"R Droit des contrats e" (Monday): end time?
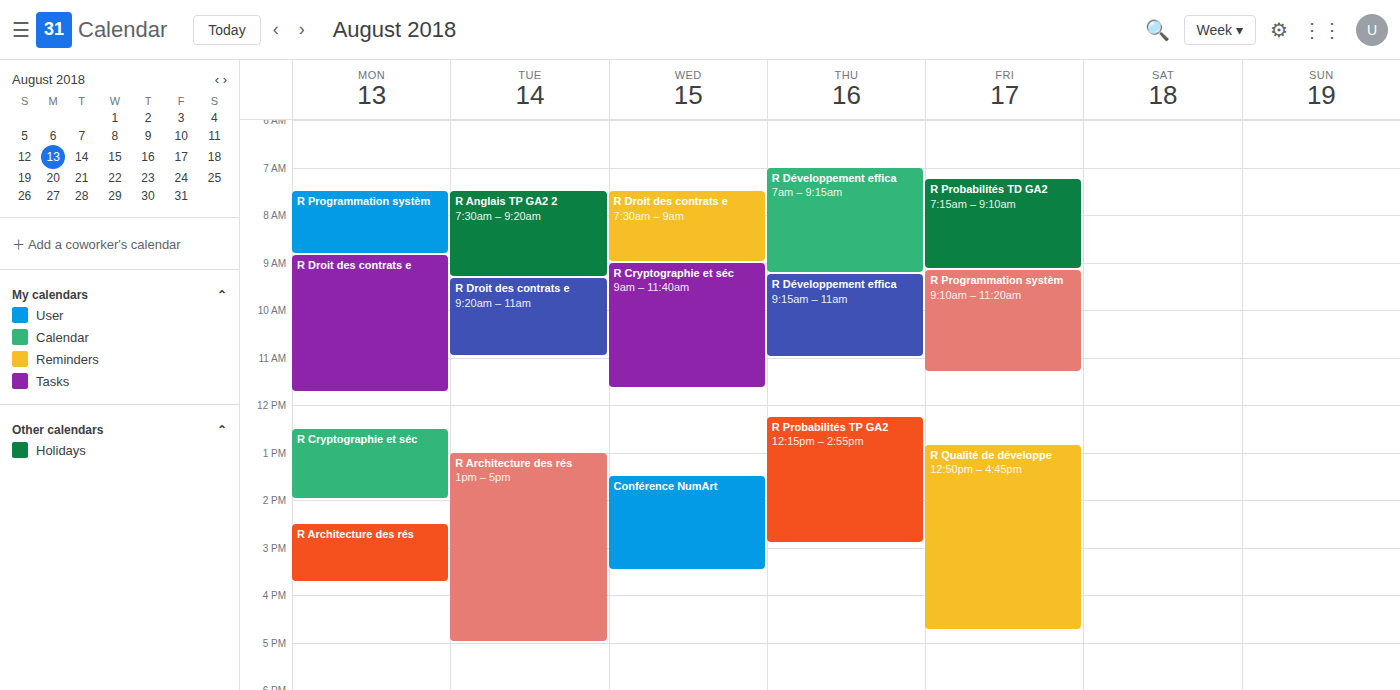
11:45 AM